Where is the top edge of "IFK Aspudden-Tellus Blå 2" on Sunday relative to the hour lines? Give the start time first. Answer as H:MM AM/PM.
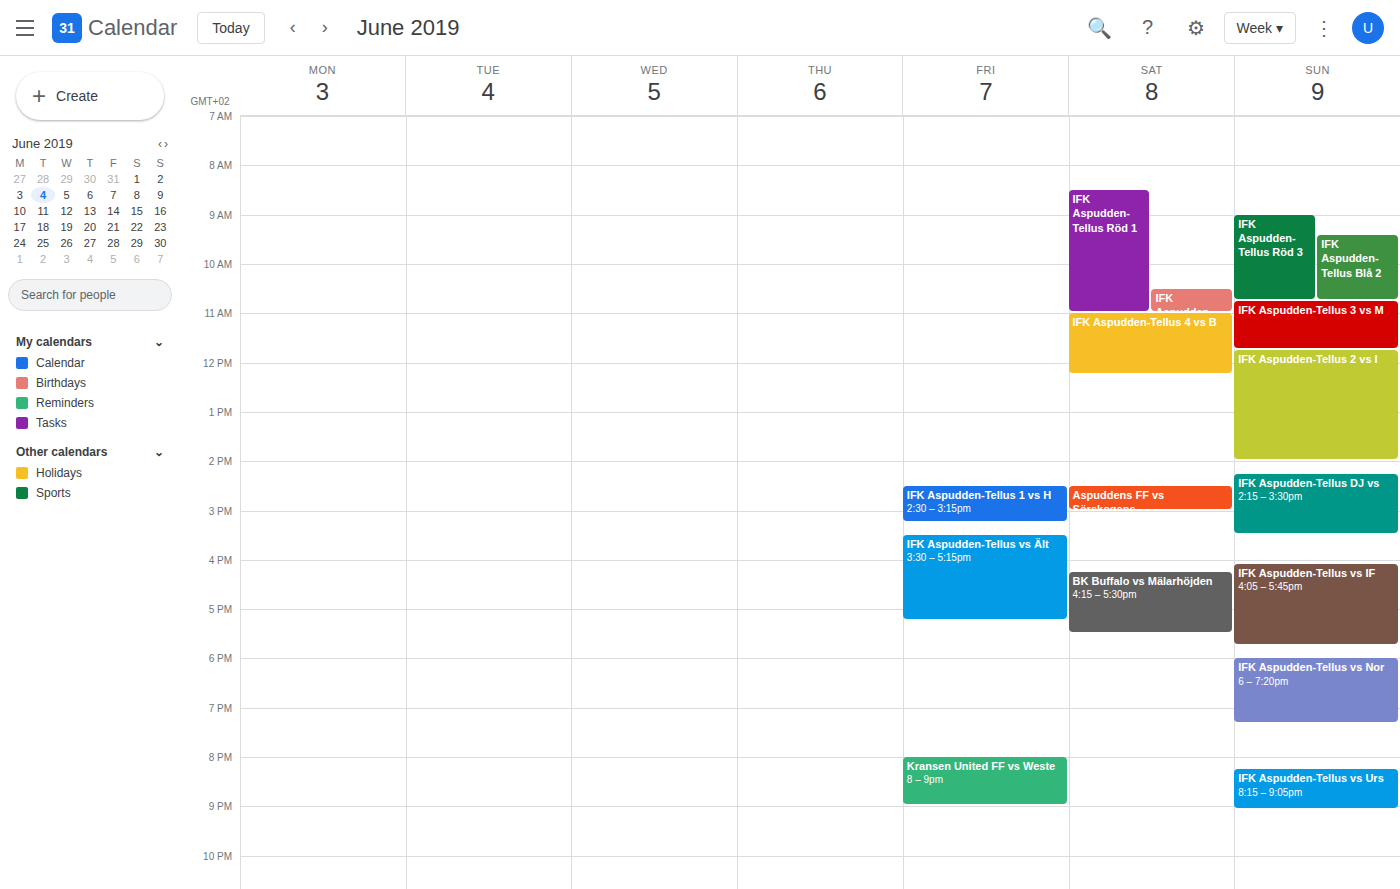
9:25 AM -- neither: 25 minutes below the 9 AM line and 35 minutes above the 10 AM line.